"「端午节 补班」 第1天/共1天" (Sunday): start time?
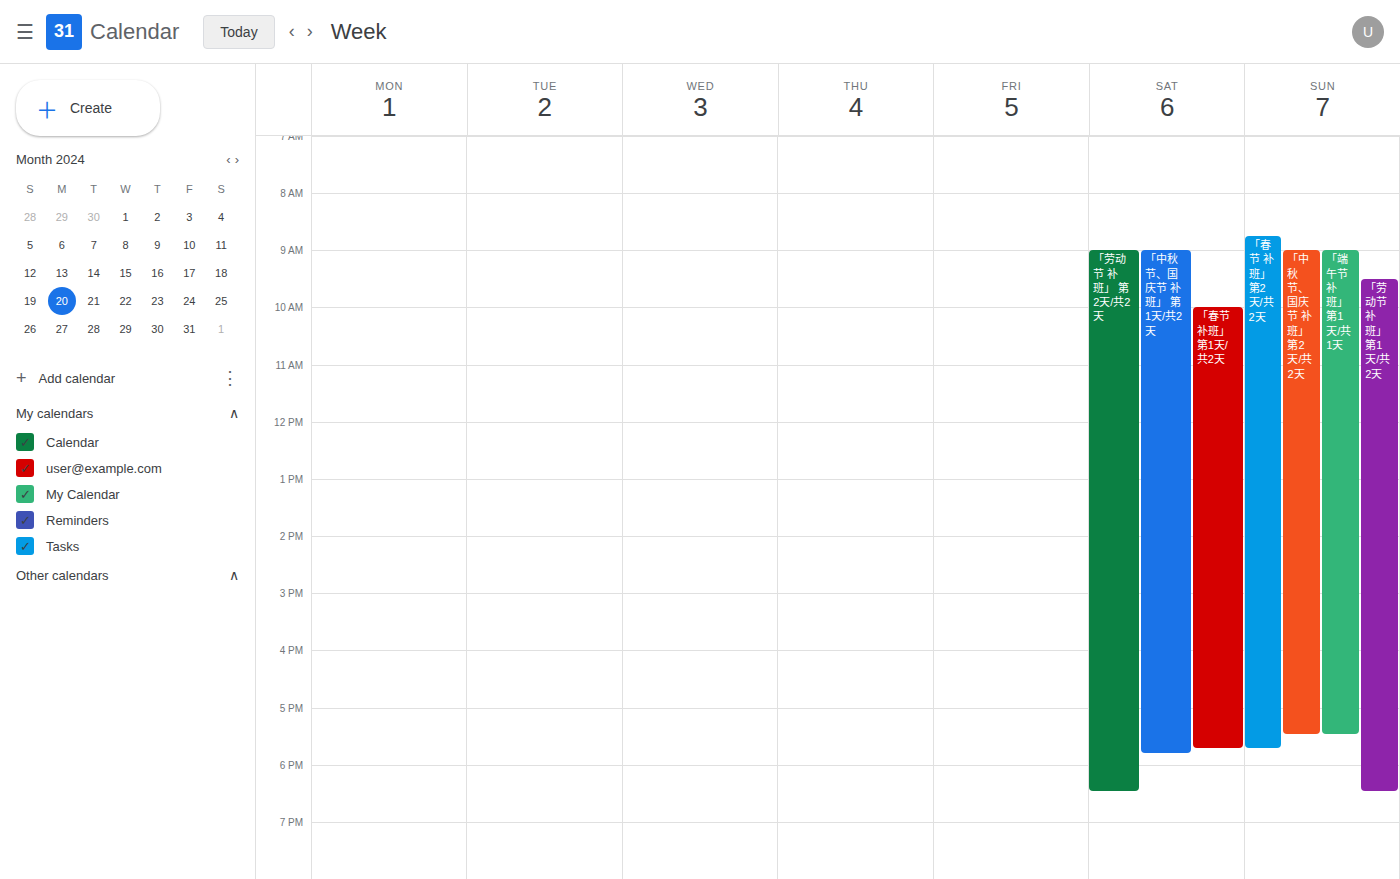
09:00